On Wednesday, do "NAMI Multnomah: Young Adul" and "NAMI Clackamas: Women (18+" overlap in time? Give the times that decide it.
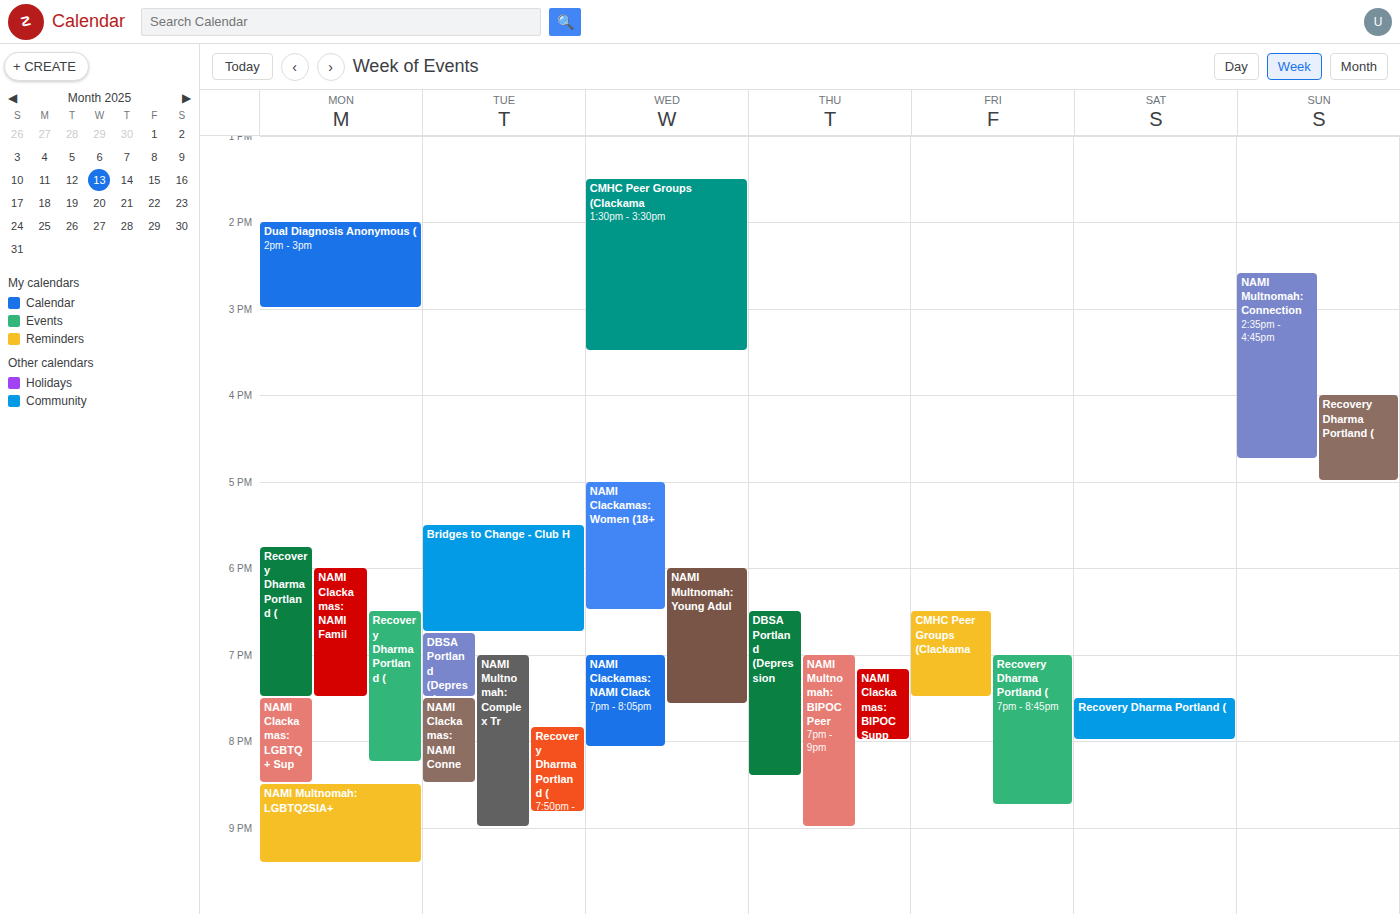
"NAMI Multnomah: Young Adul" starts at 6:00 PM, before "NAMI Clackamas: Women (18+" ends at 6:30 PM -- they overlap.